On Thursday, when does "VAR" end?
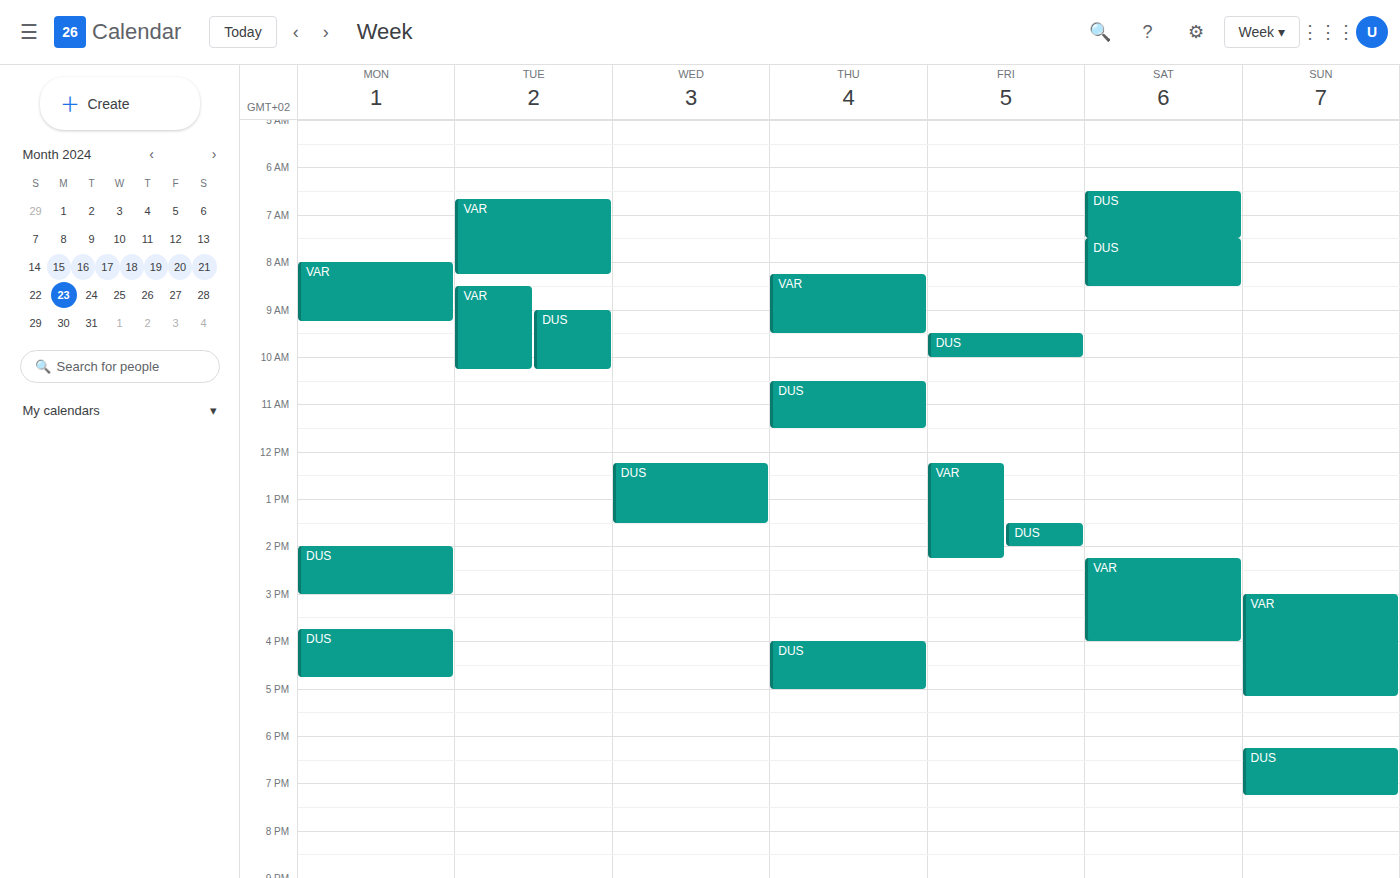
9:30 AM